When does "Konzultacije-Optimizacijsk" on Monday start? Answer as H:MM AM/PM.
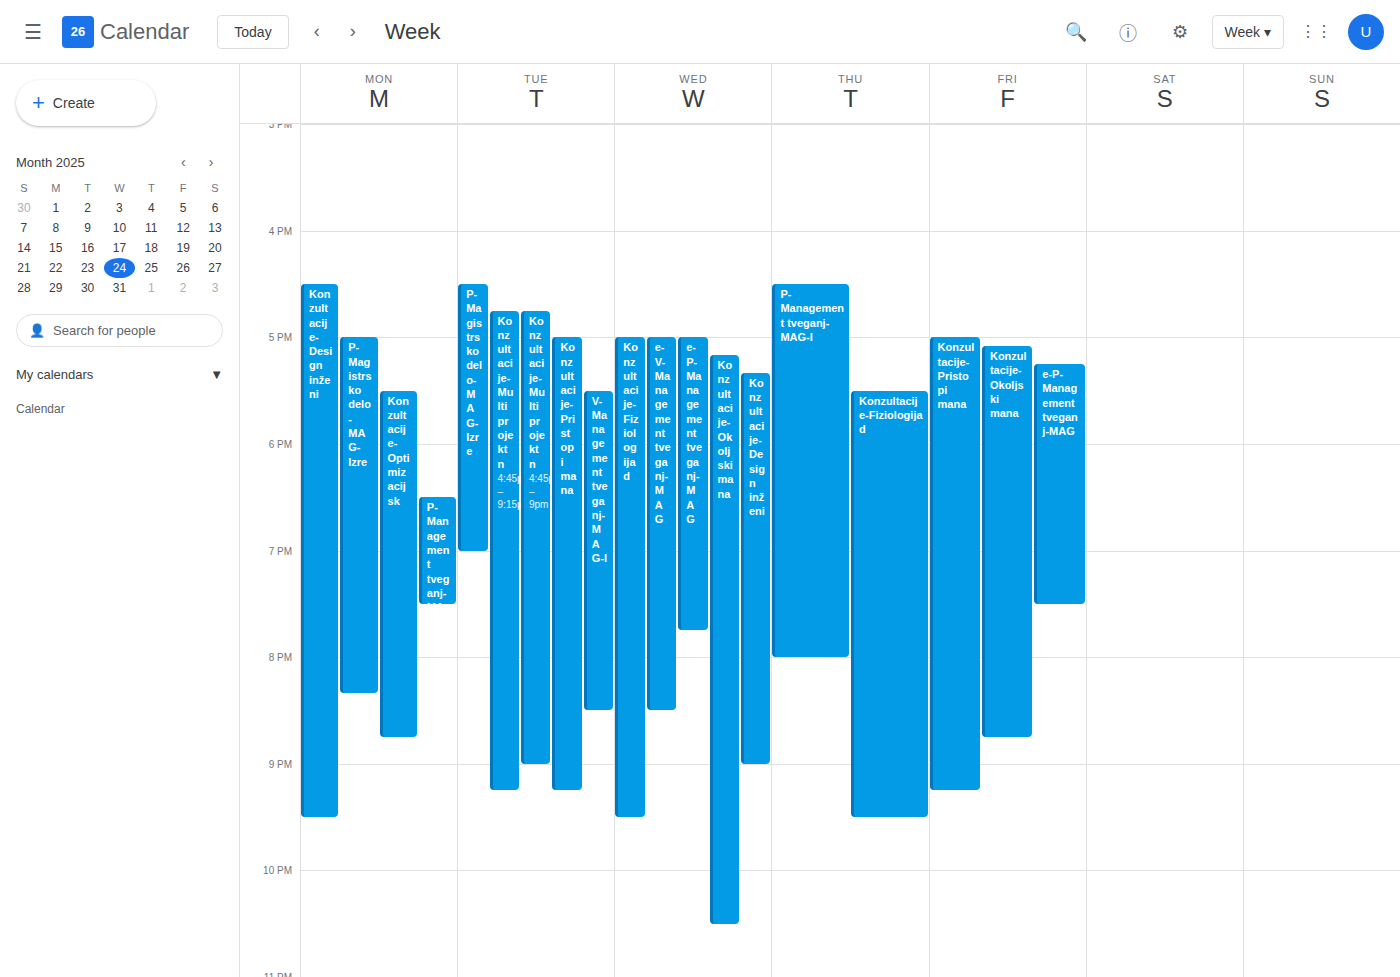
5:30 PM